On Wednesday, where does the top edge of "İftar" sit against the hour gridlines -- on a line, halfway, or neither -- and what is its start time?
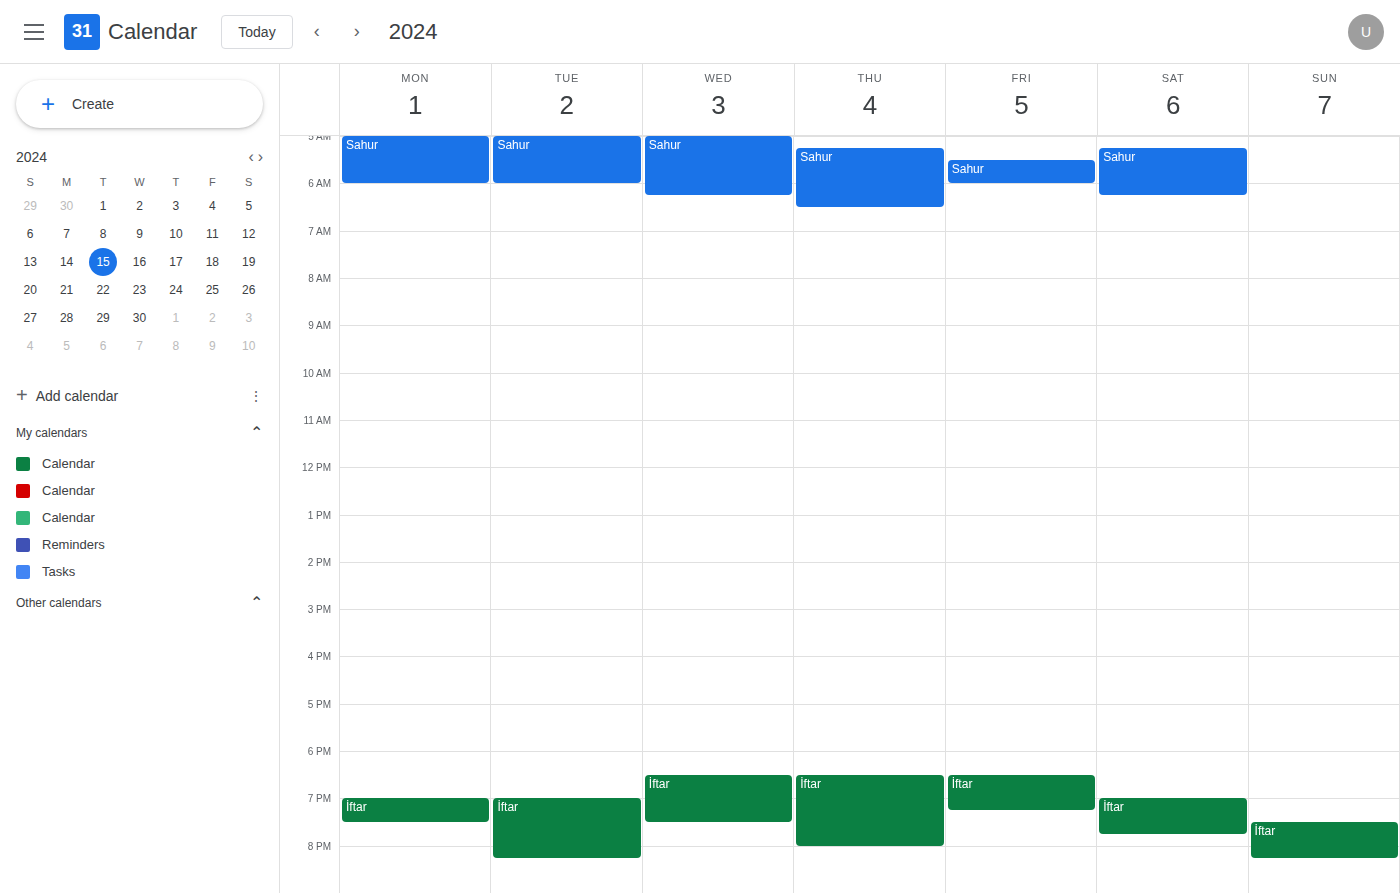
6:30 PM -- halfway between the 6 PM and 7 PM lines.